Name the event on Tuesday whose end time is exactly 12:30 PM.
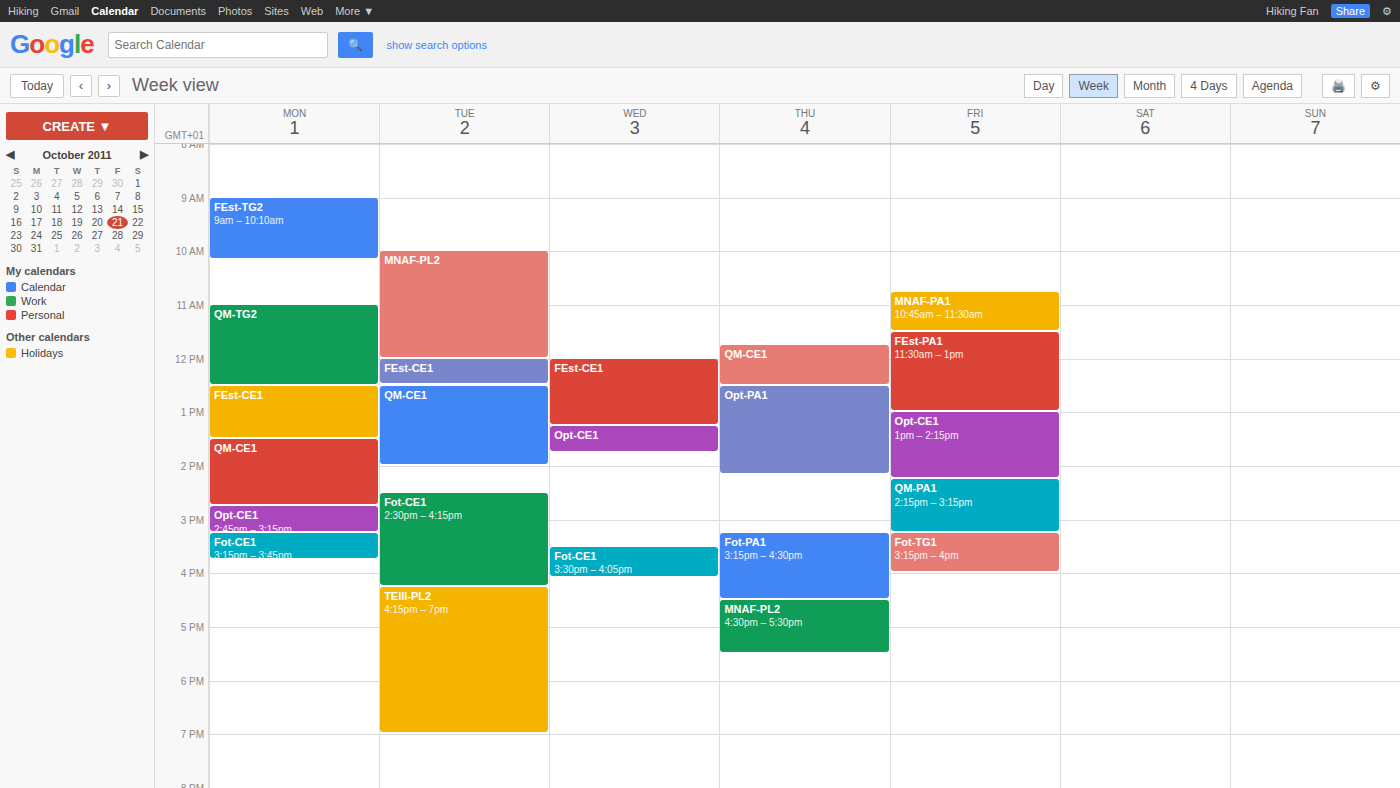
"FEst-CE1"